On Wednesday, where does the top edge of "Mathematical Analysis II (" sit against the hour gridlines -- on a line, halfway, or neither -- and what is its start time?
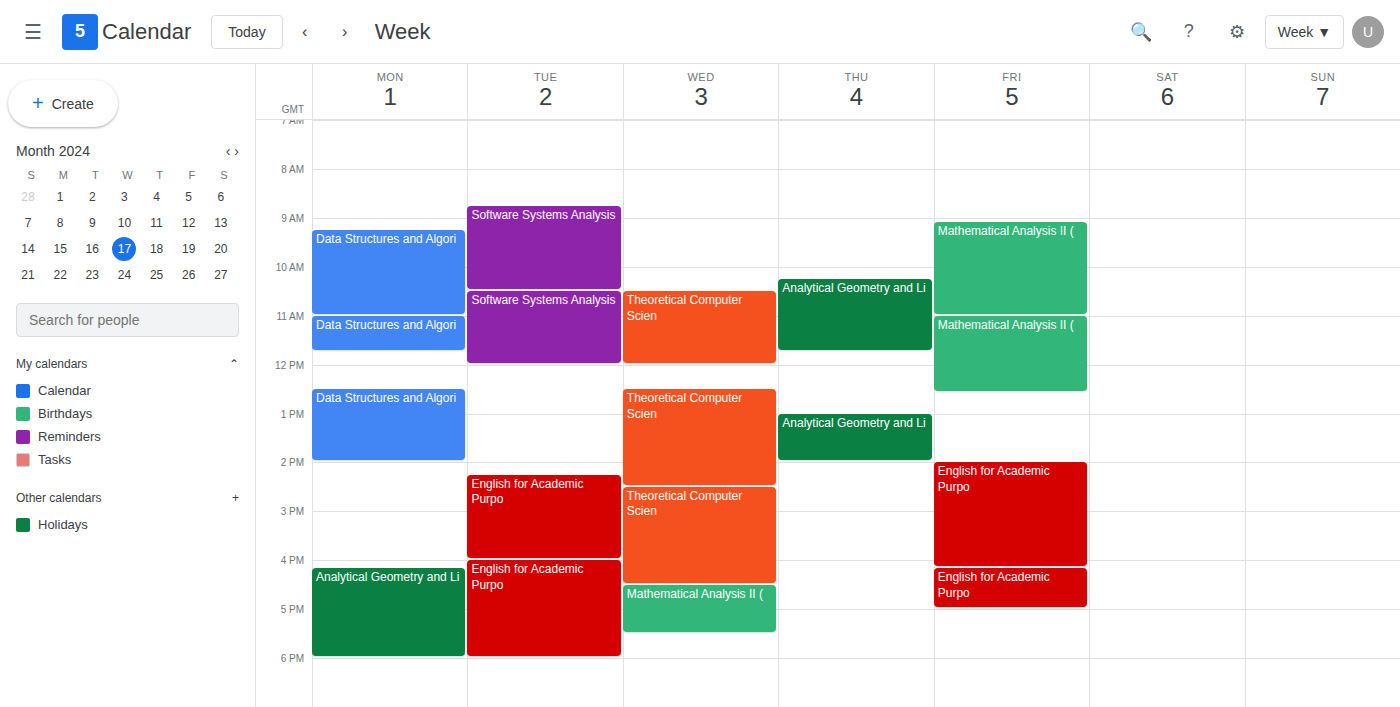
4:30 PM -- halfway between the 4 PM and 5 PM lines.